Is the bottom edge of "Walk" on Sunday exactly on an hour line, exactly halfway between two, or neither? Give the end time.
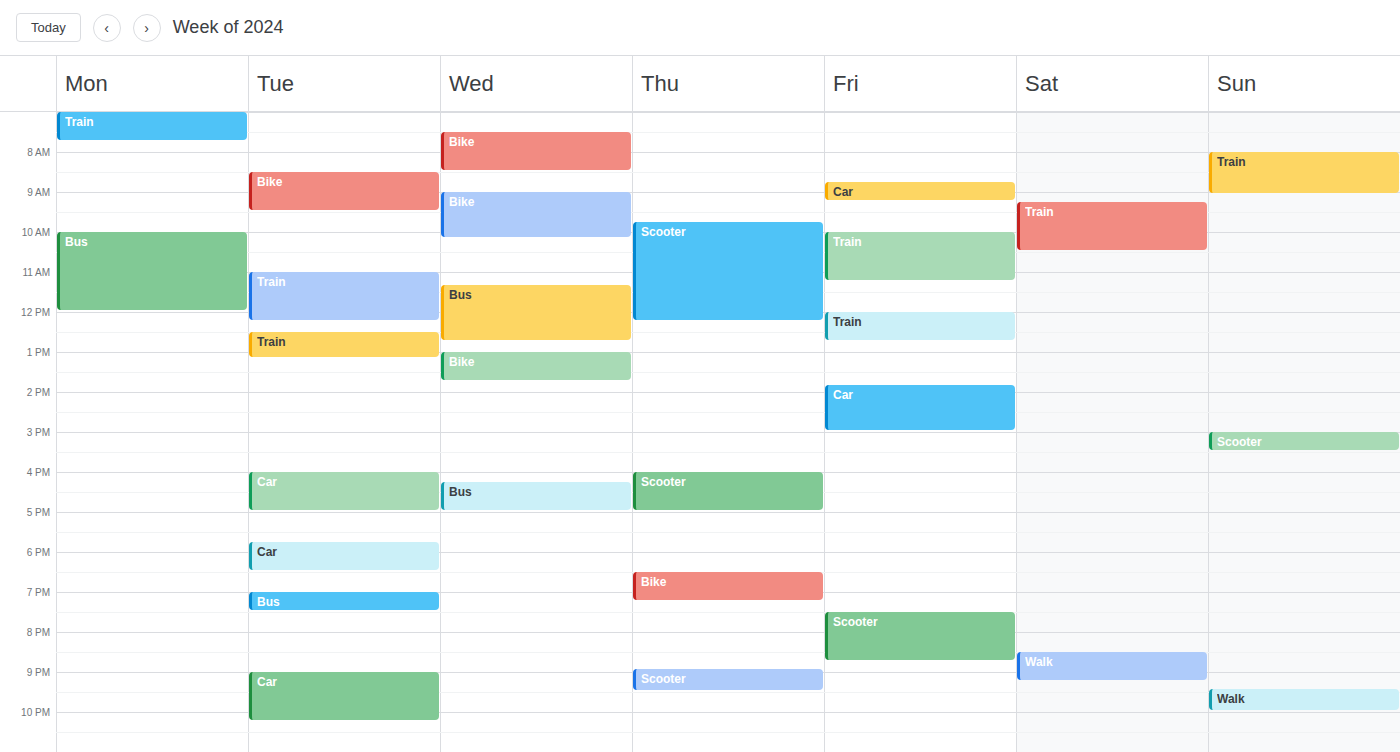
10:00 PM -- exactly on the 10 PM line.